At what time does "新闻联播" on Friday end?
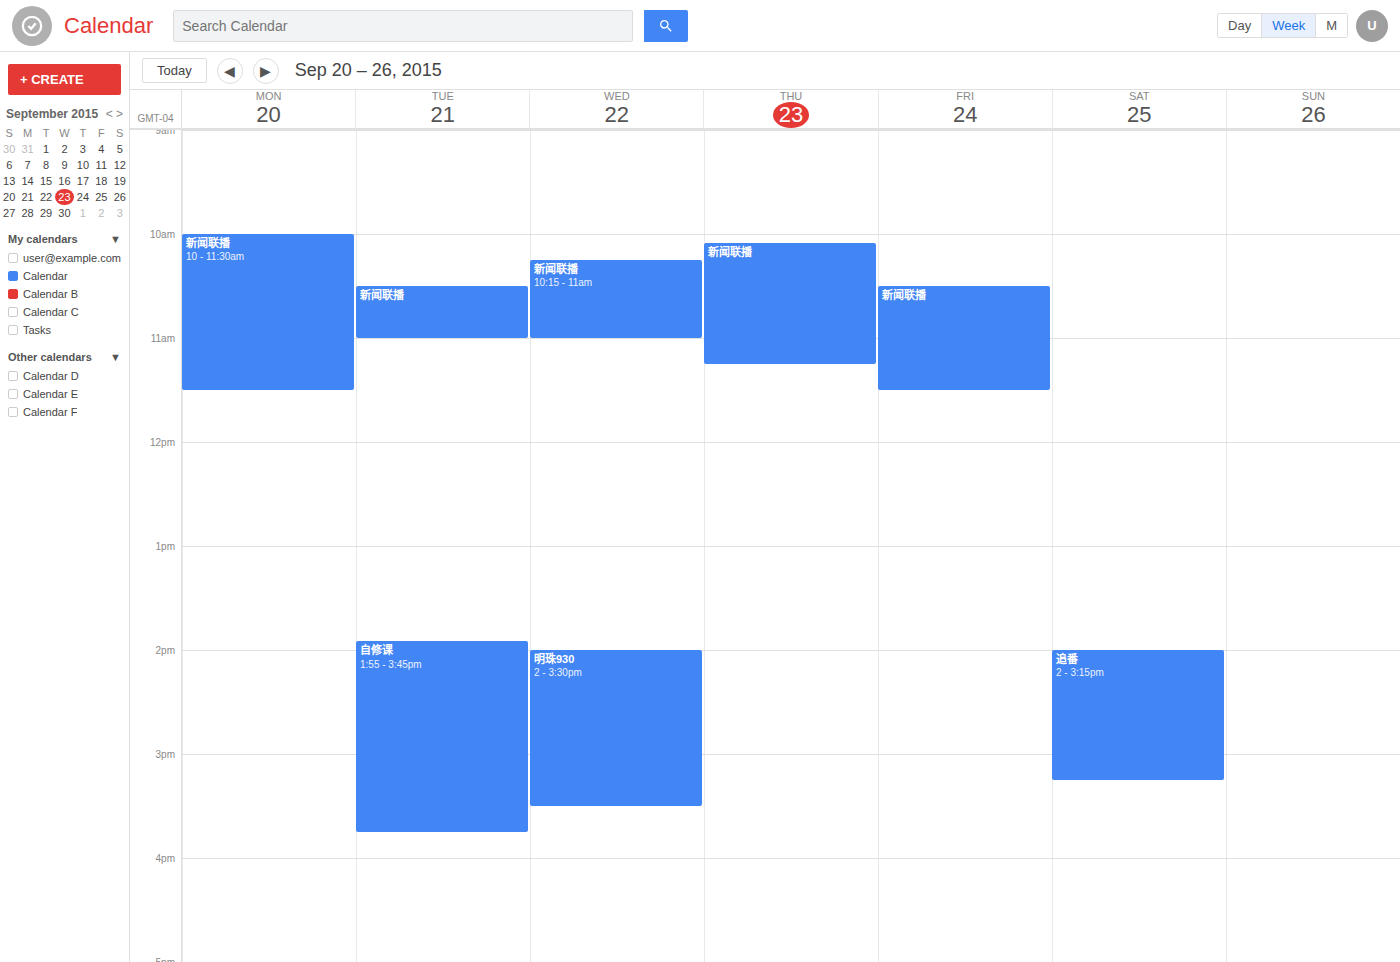
11:30 AM